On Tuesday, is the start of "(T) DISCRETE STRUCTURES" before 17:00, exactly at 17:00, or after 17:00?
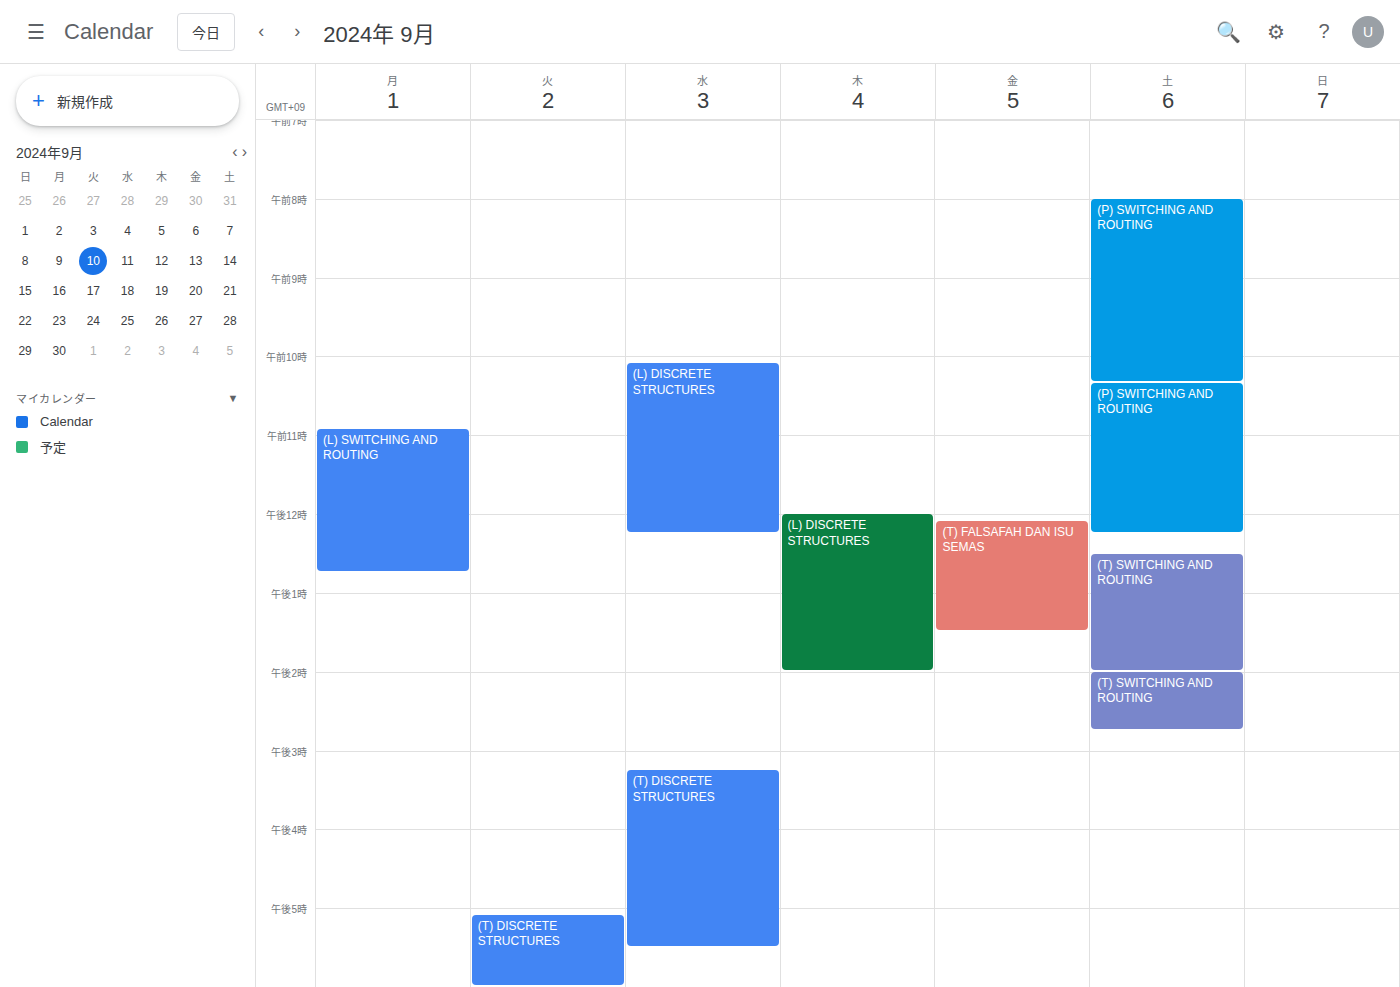
17:05 -- after 17:00, 5 minutes below the 17:00 line.